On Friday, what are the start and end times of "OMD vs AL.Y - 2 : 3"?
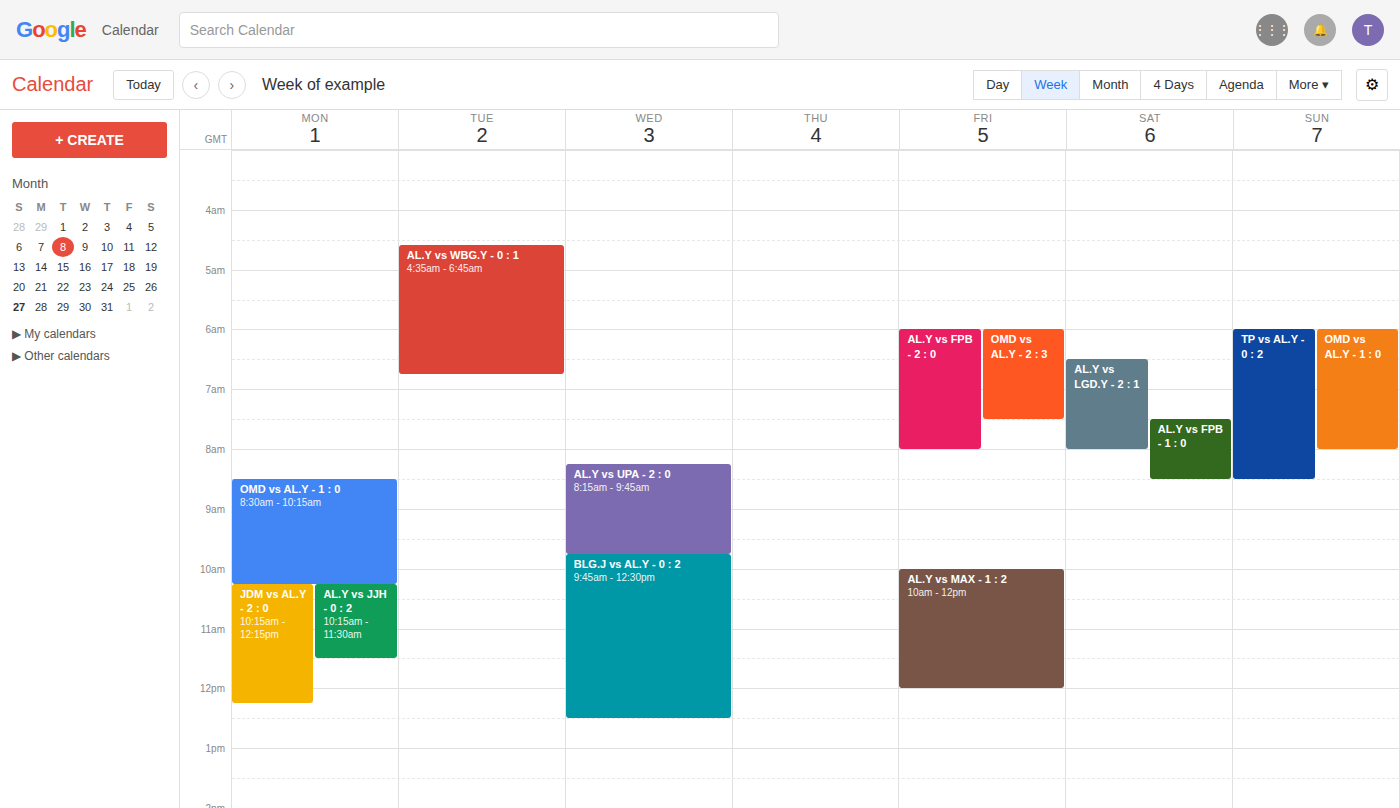
6:00 AM to 7:30 AM